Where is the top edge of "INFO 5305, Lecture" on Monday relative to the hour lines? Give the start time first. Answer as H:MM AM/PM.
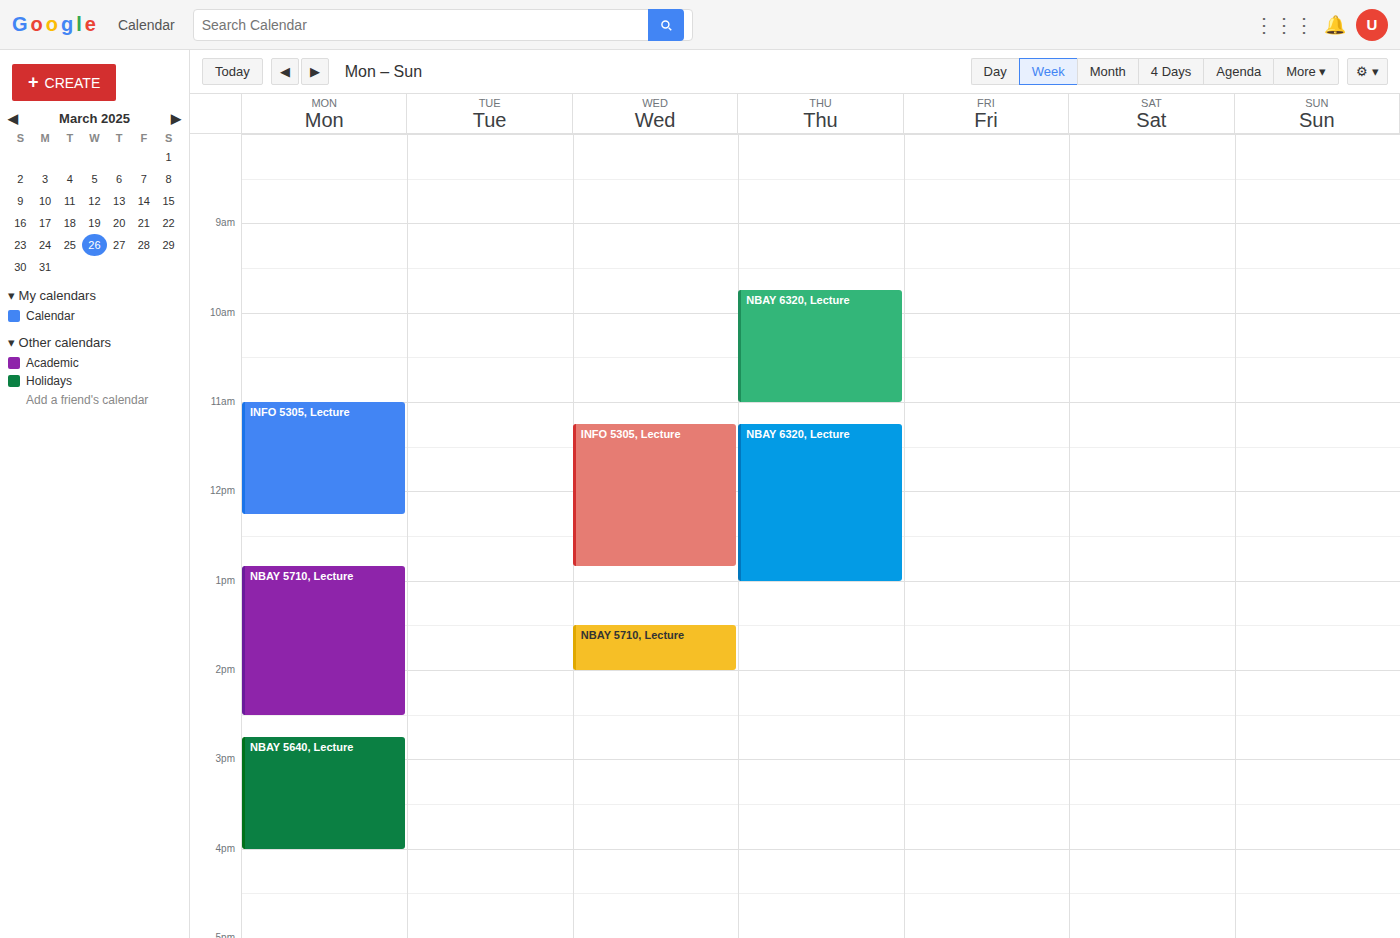
11:00 AM -- exactly on the 11 AM line.